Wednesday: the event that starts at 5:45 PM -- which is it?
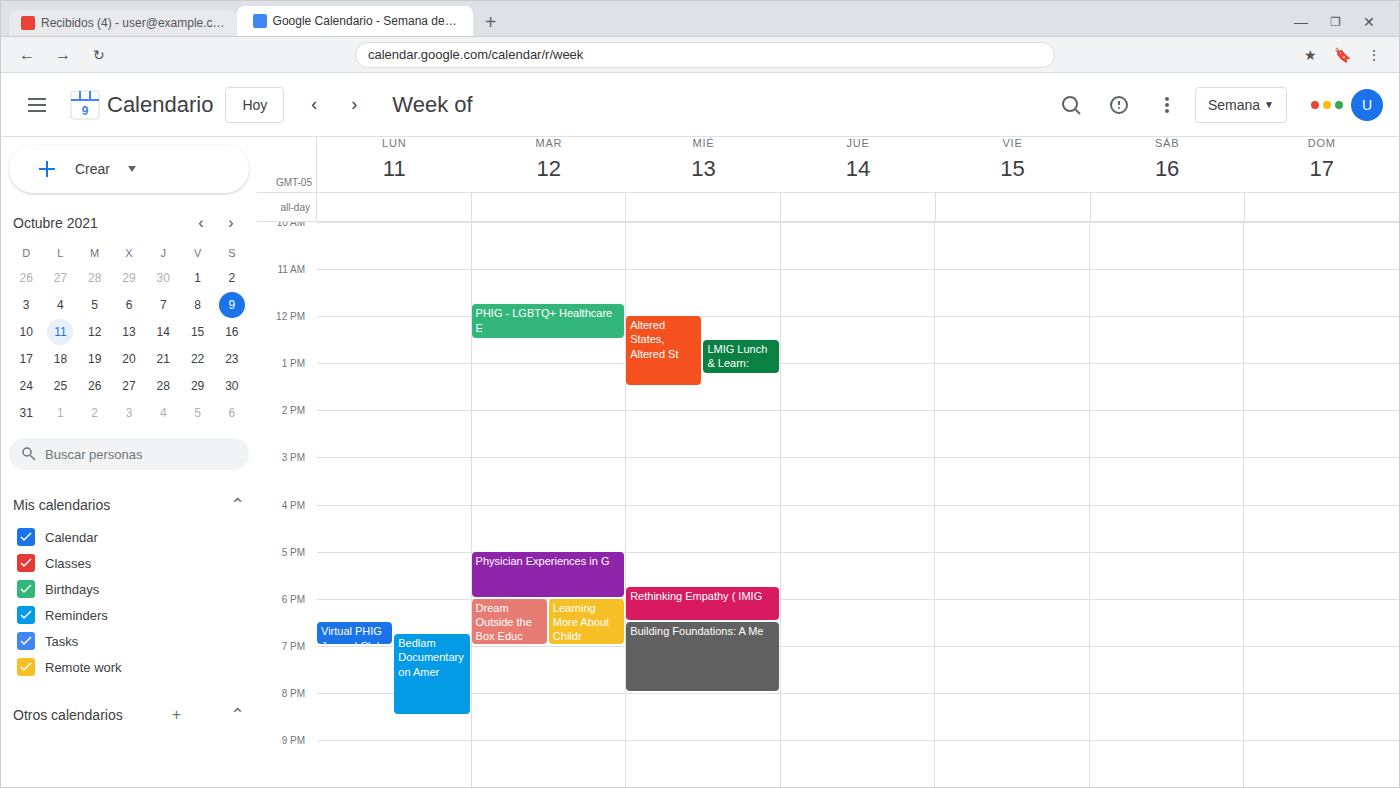
"Rethinking Empathy ( IMIG"